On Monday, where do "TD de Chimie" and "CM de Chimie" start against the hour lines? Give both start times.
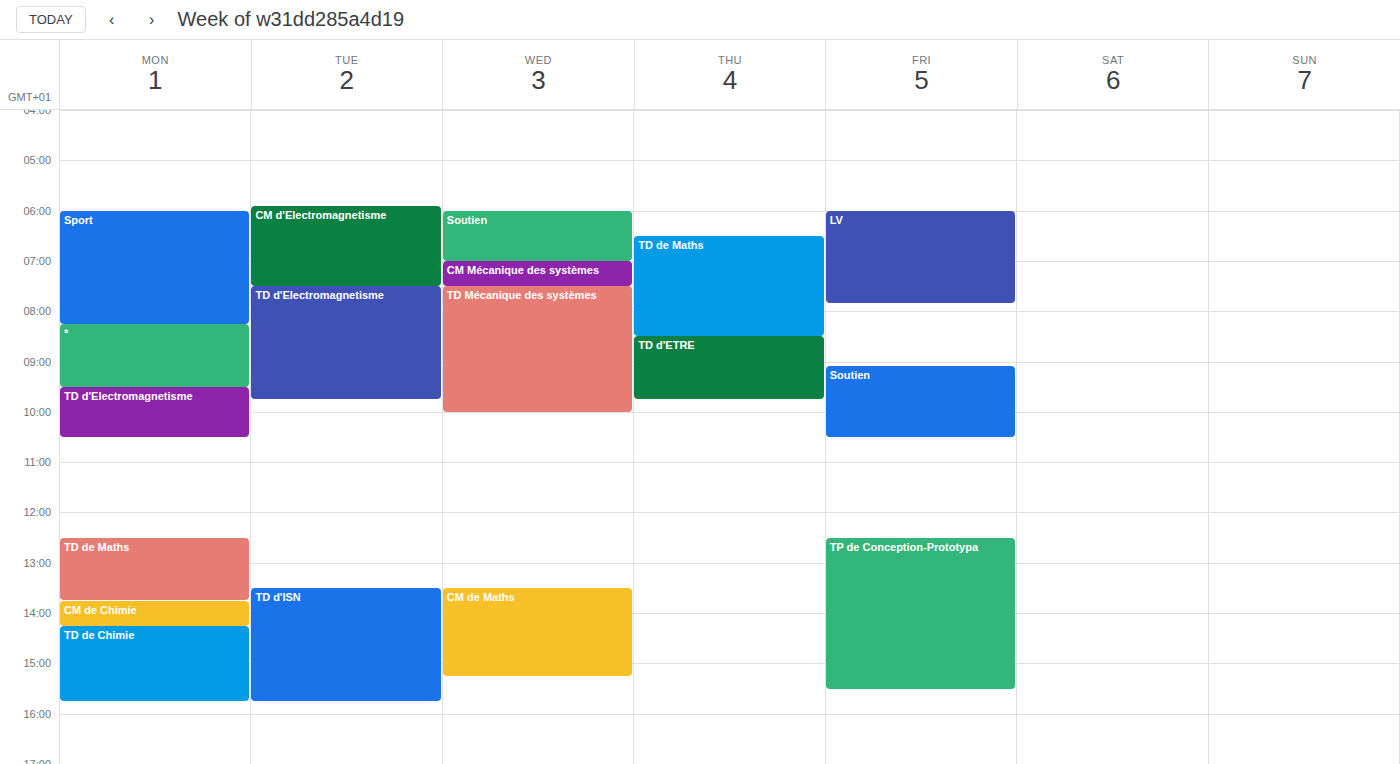
"TD de Chimie": 2:15 PM, neither: a quarter of the way from the 2 PM line to the 3 PM line. "CM de Chimie": 1:45 PM, neither: three quarters of the way from the 1 PM line to the 2 PM line.